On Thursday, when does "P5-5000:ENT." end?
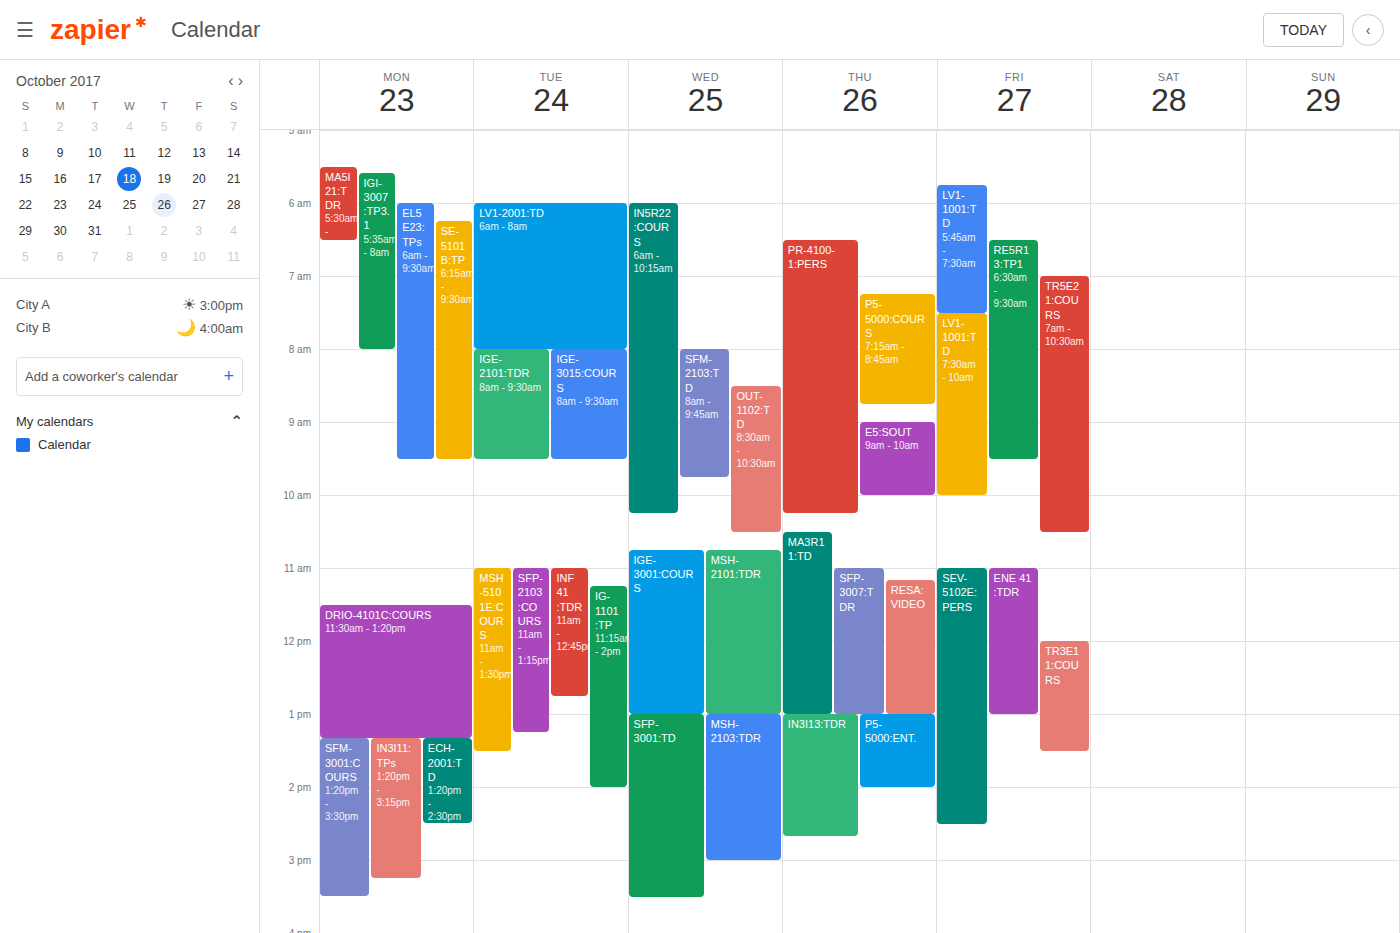
2:00 PM